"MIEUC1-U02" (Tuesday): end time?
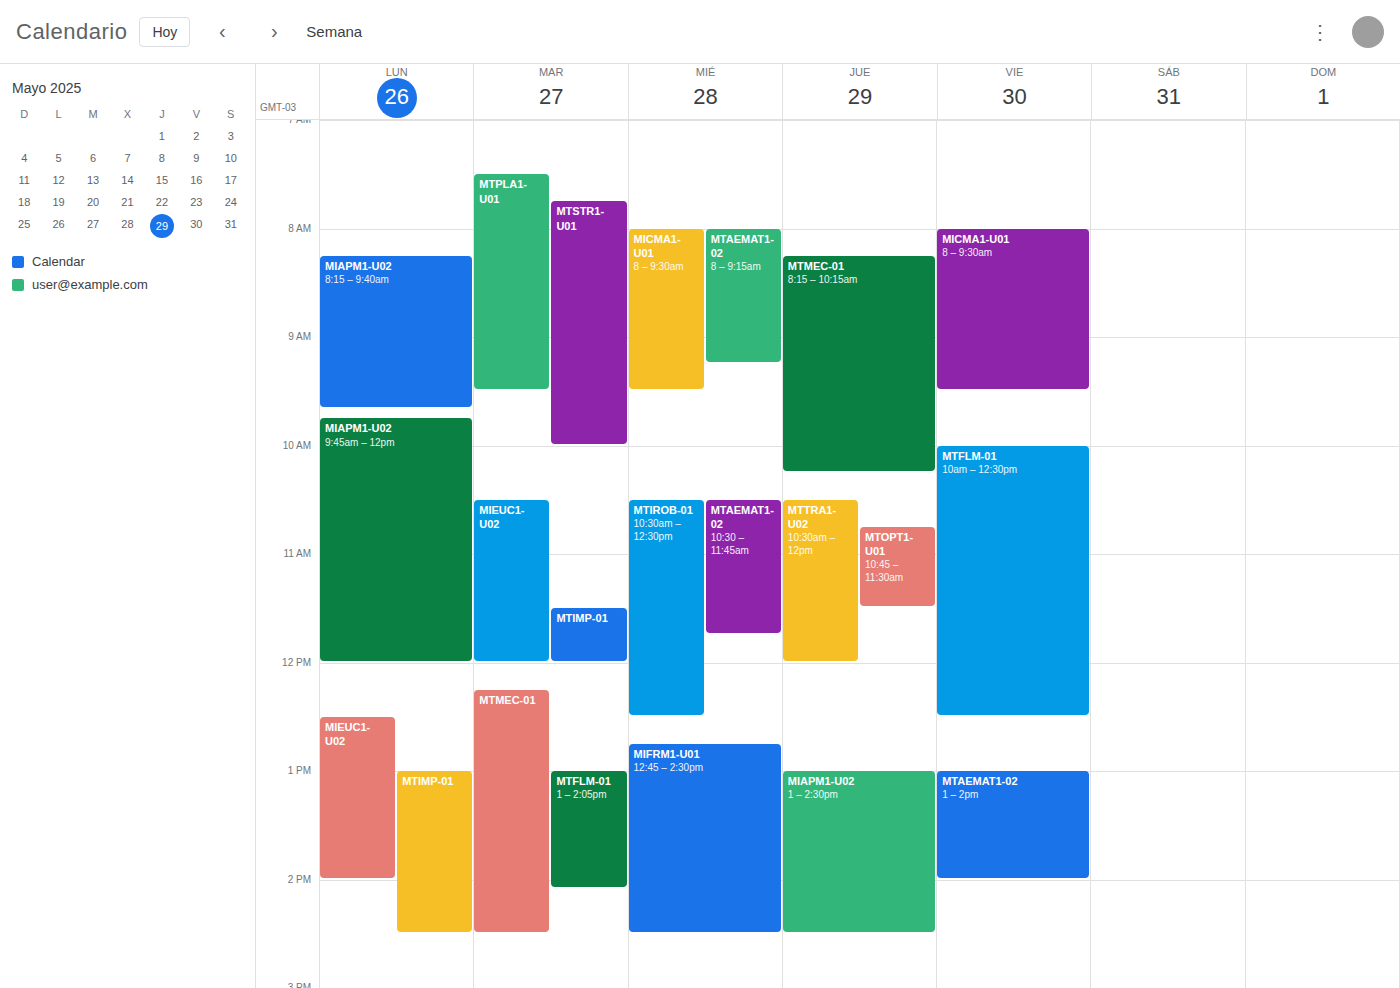
12:00 PM